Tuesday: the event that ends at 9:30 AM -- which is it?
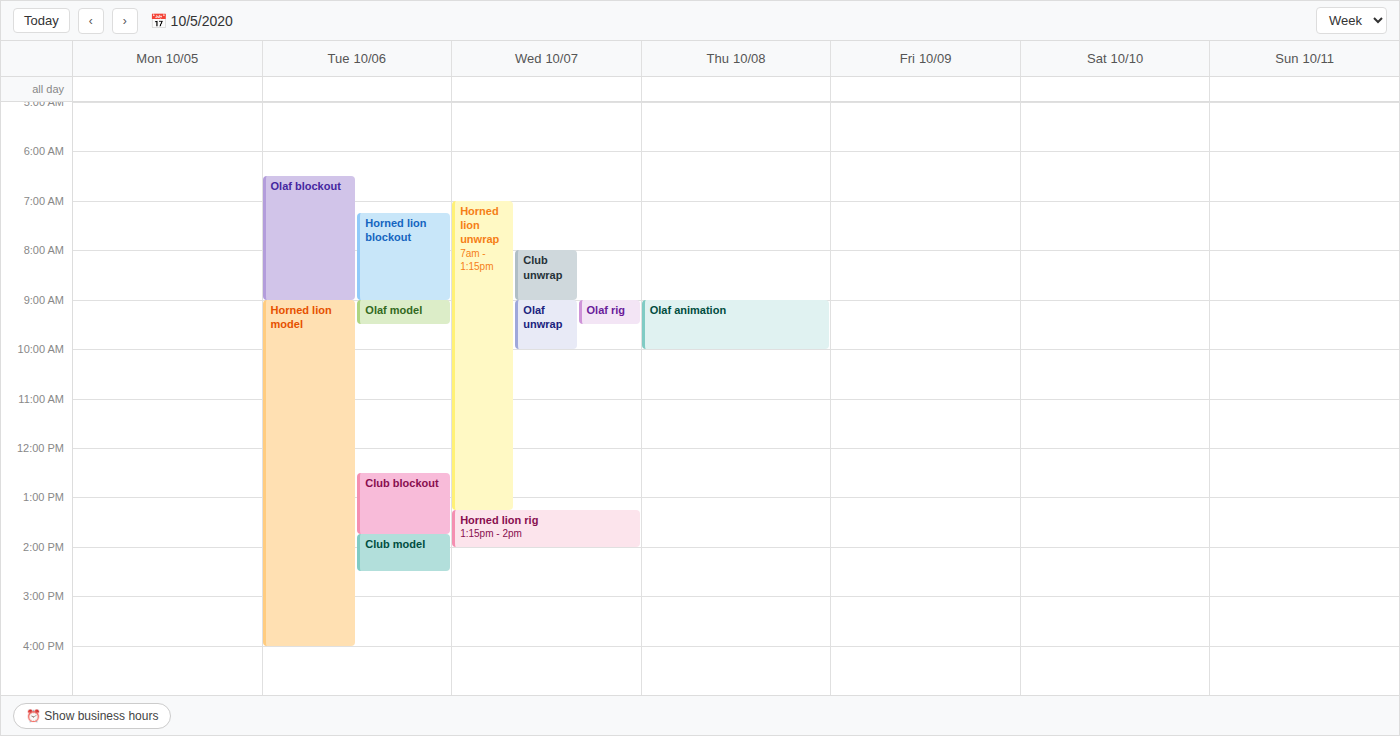
"Olaf model"